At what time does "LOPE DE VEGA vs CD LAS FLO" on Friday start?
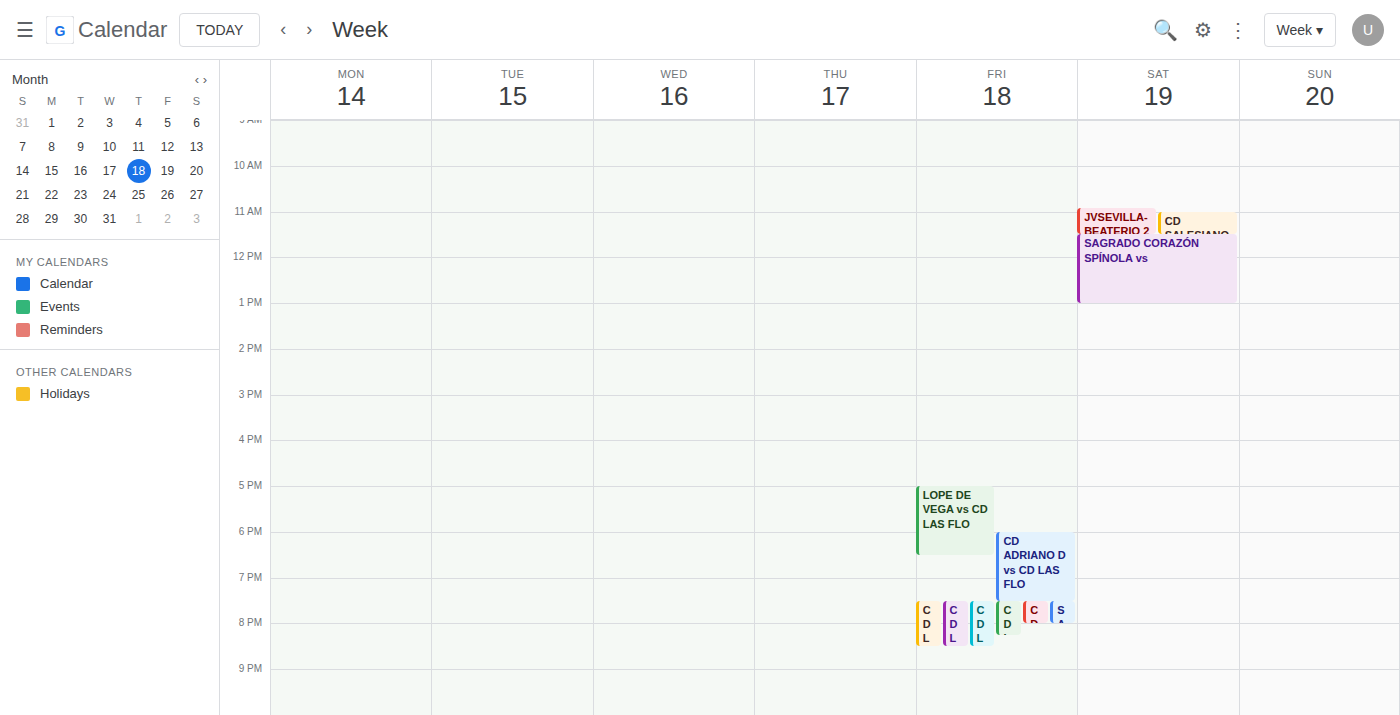
5:00 PM